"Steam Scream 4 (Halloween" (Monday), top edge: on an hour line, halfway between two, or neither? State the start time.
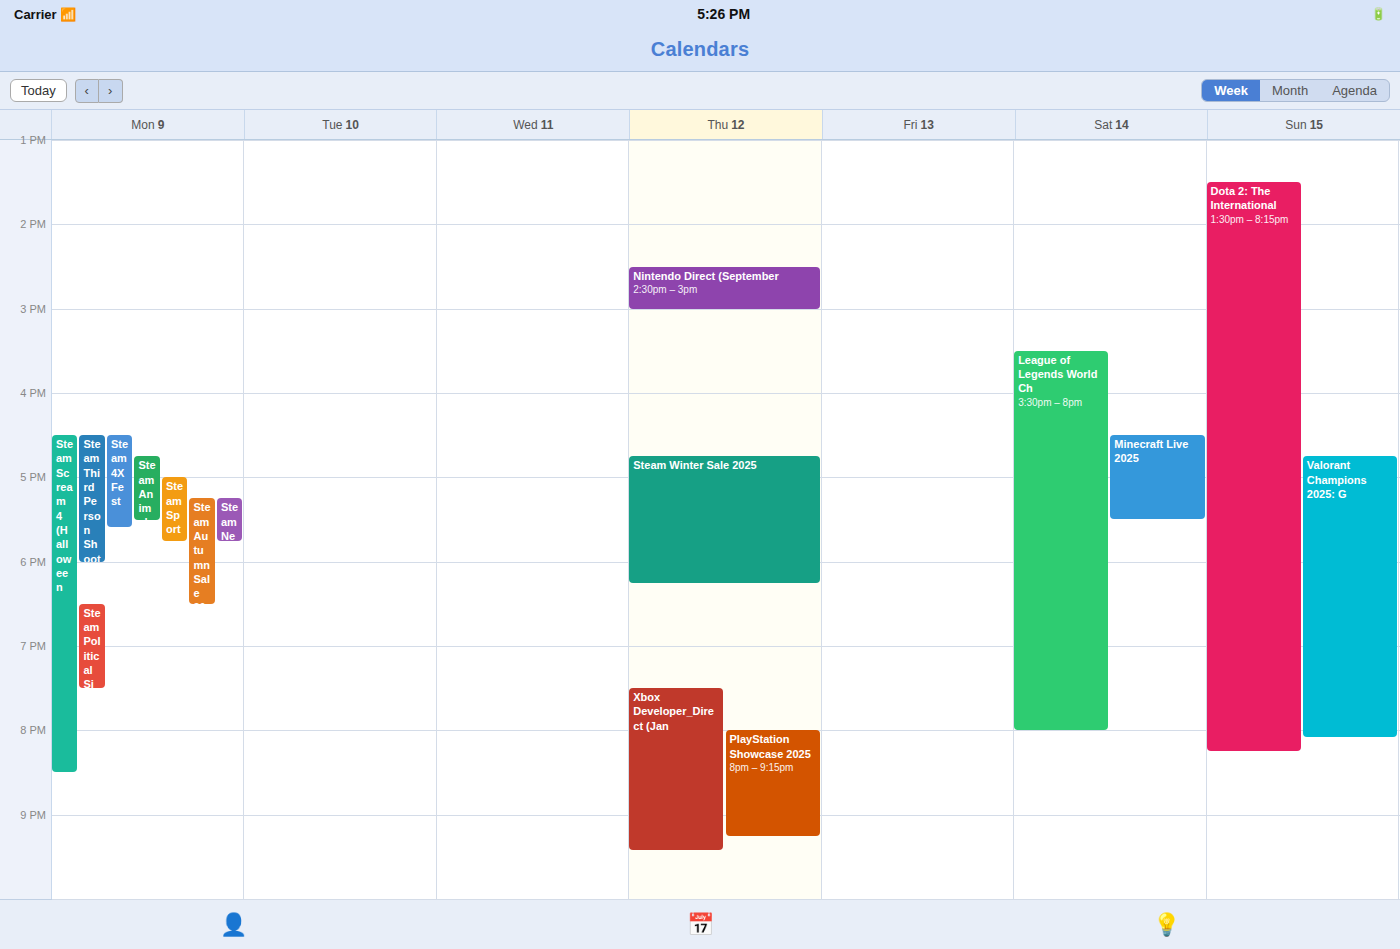
4:30 PM -- halfway between the 4 PM and 5 PM lines.